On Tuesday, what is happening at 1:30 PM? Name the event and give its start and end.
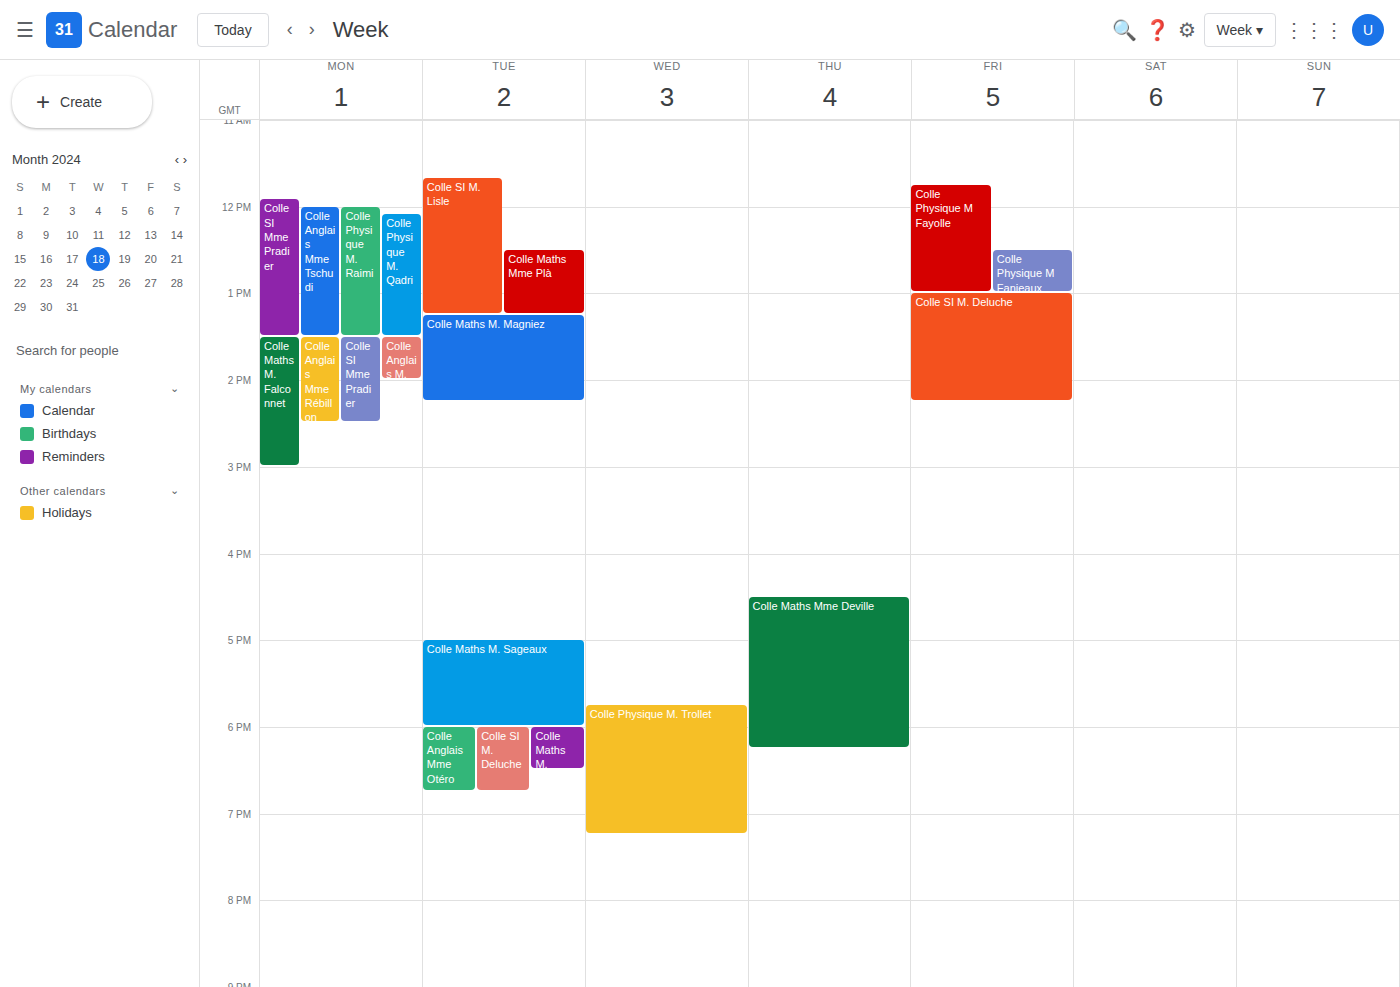
"Colle Maths M. Magniez", 1:15 PM to 2:15 PM